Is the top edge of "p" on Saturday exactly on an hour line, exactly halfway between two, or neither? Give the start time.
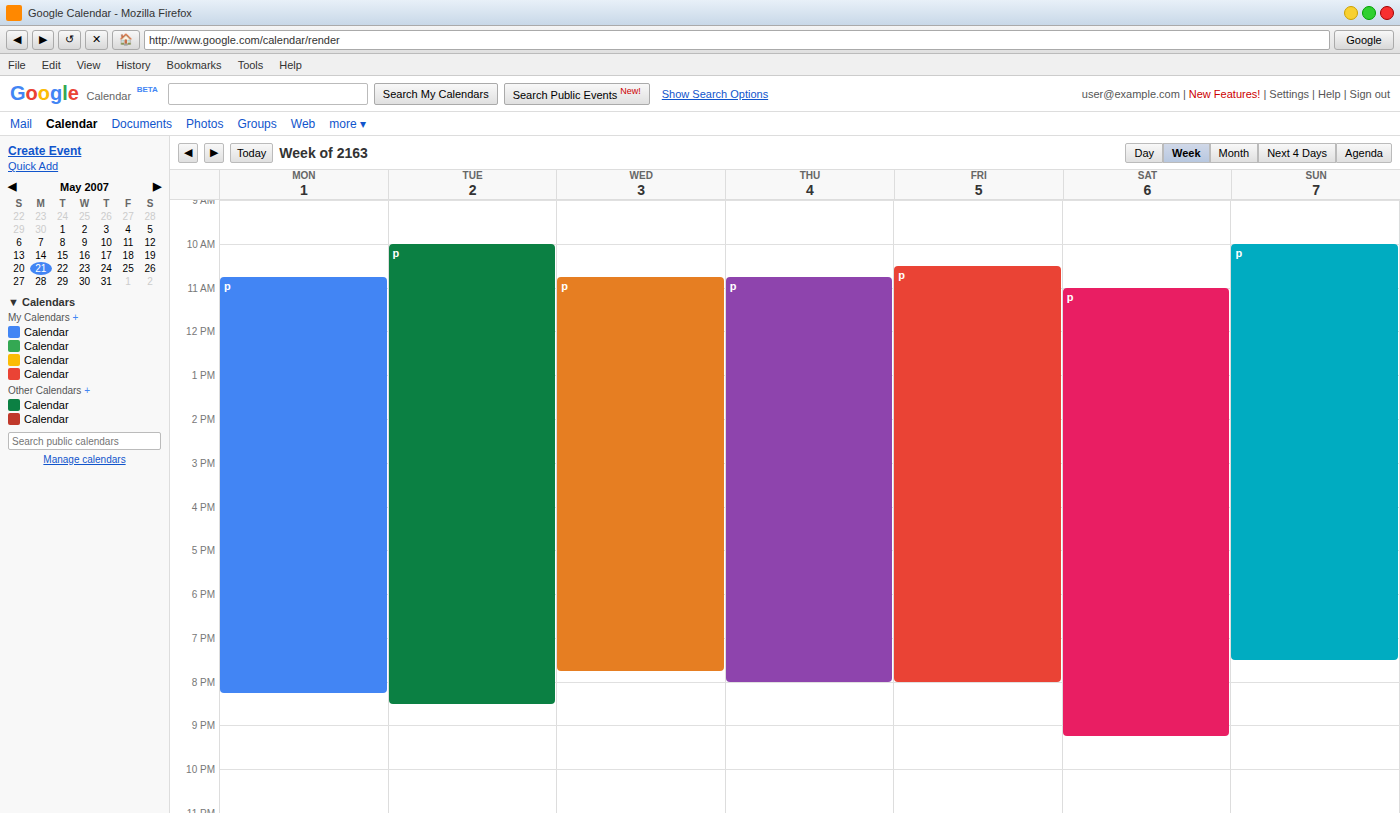
11:00 AM -- exactly on the 11 AM line.